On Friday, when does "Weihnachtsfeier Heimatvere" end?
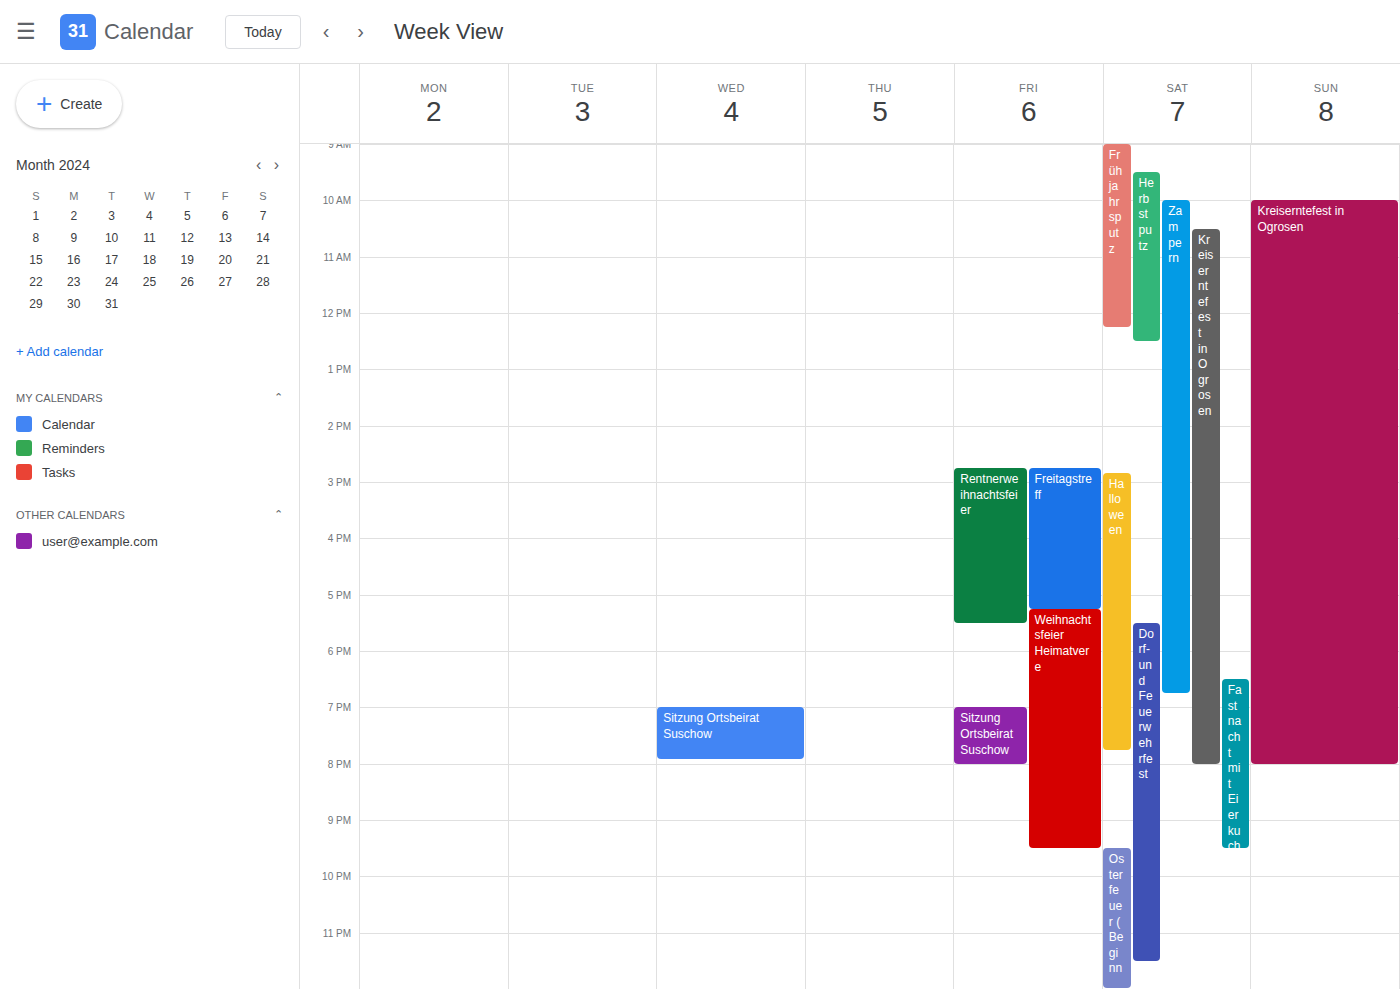
9:30 PM